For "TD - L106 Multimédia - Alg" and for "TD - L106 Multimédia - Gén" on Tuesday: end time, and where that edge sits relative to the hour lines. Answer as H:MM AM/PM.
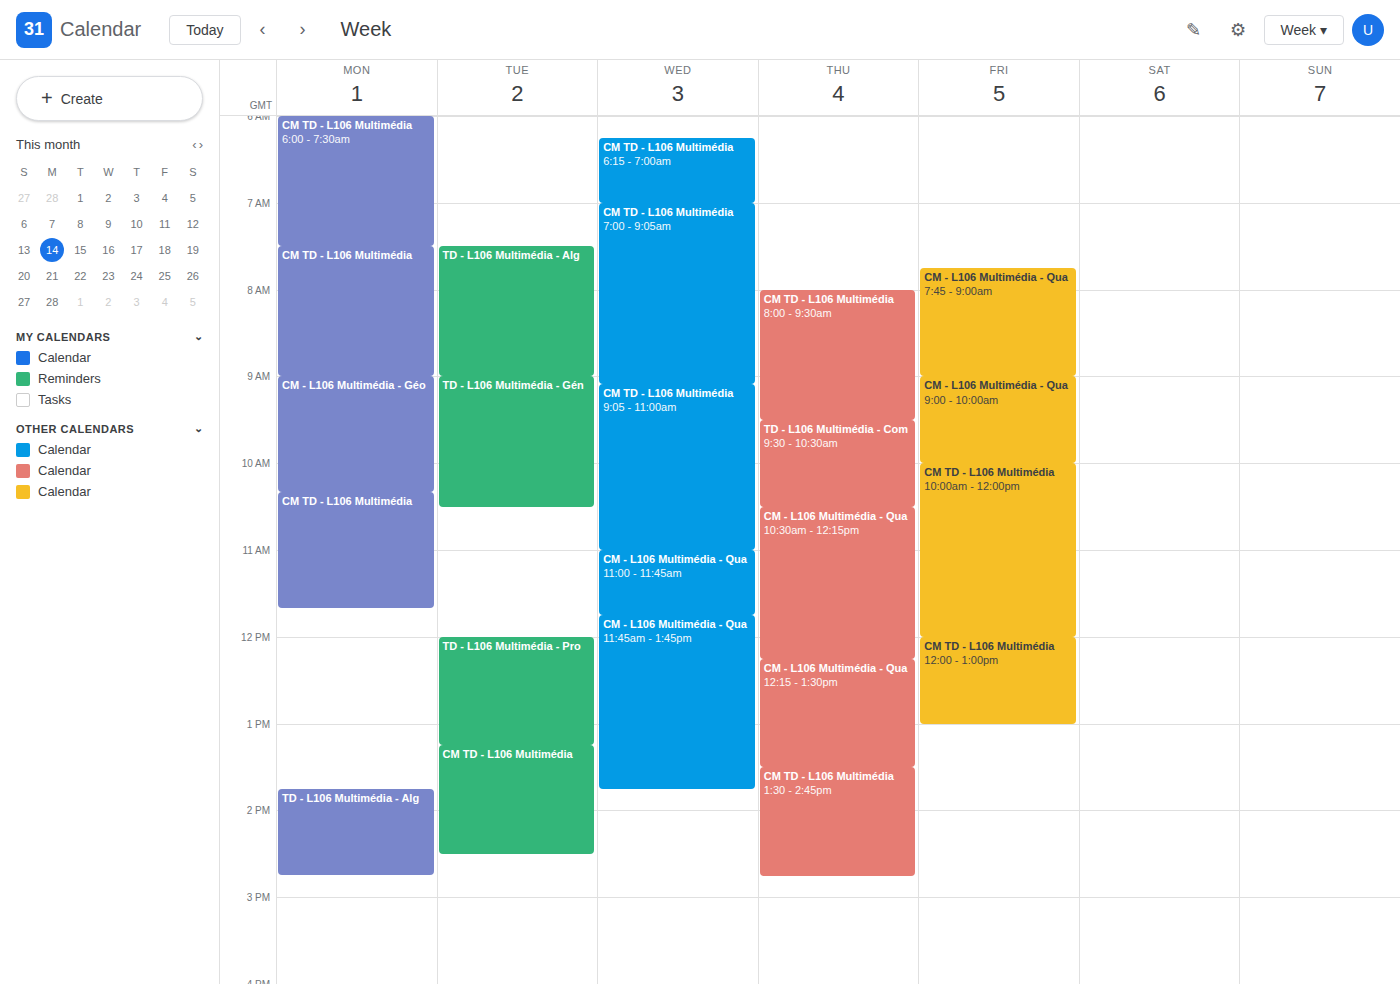
"TD - L106 Multimédia - Alg": 9:00 AM, exactly on the 9 AM line. "TD - L106 Multimédia - Gén": 10:30 AM, halfway between the 10 AM and 11 AM lines.